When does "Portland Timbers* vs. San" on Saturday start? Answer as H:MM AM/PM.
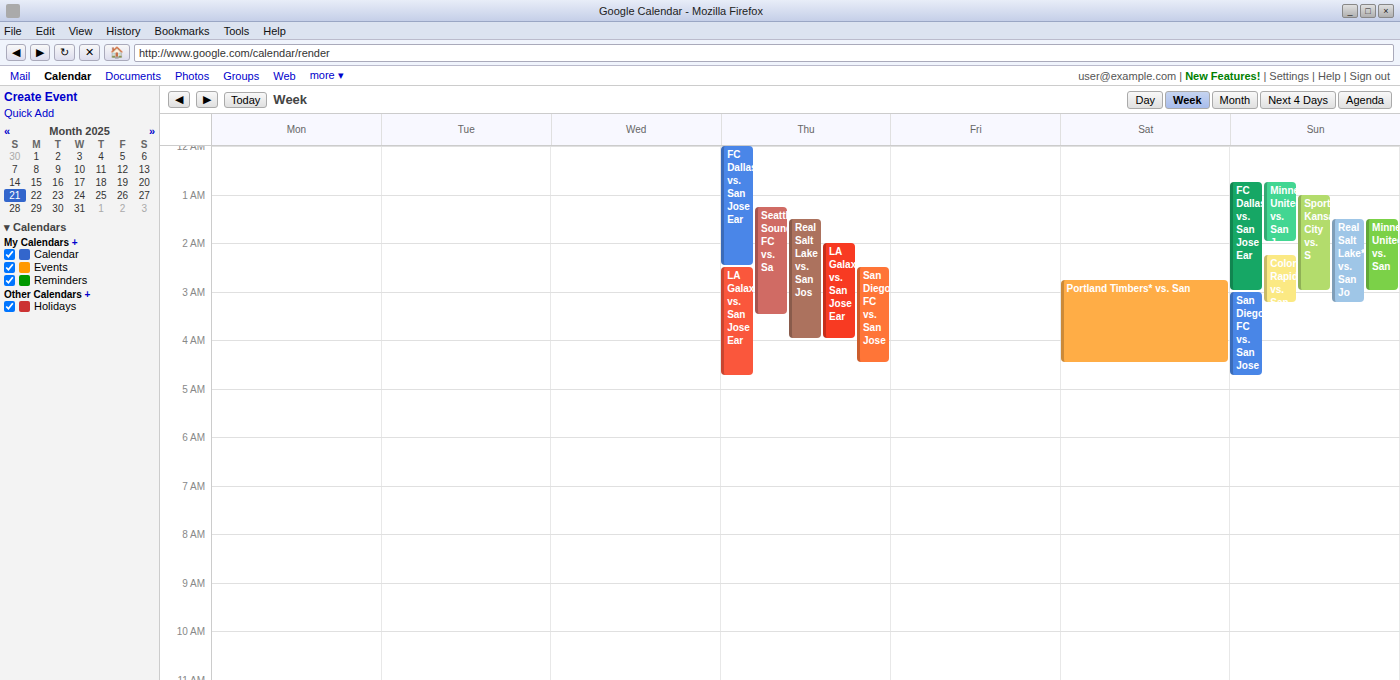
2:45 AM